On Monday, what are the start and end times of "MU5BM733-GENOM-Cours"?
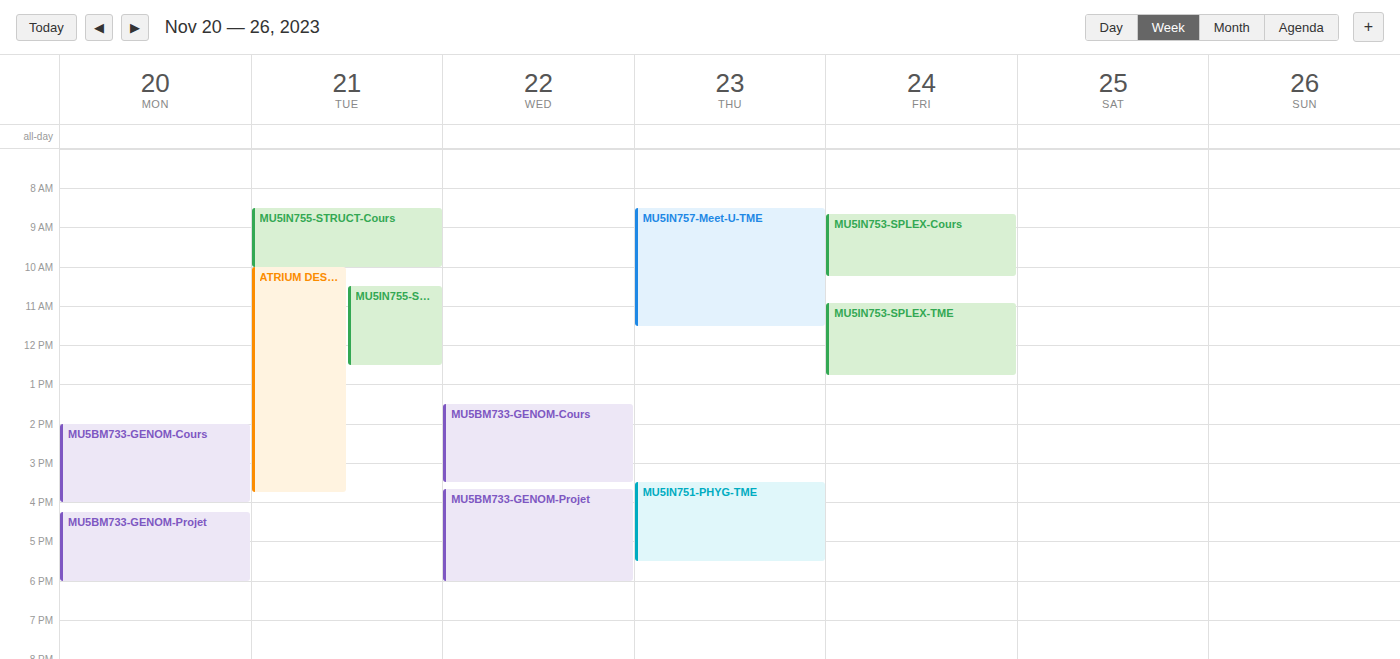
2:00 PM to 4:00 PM